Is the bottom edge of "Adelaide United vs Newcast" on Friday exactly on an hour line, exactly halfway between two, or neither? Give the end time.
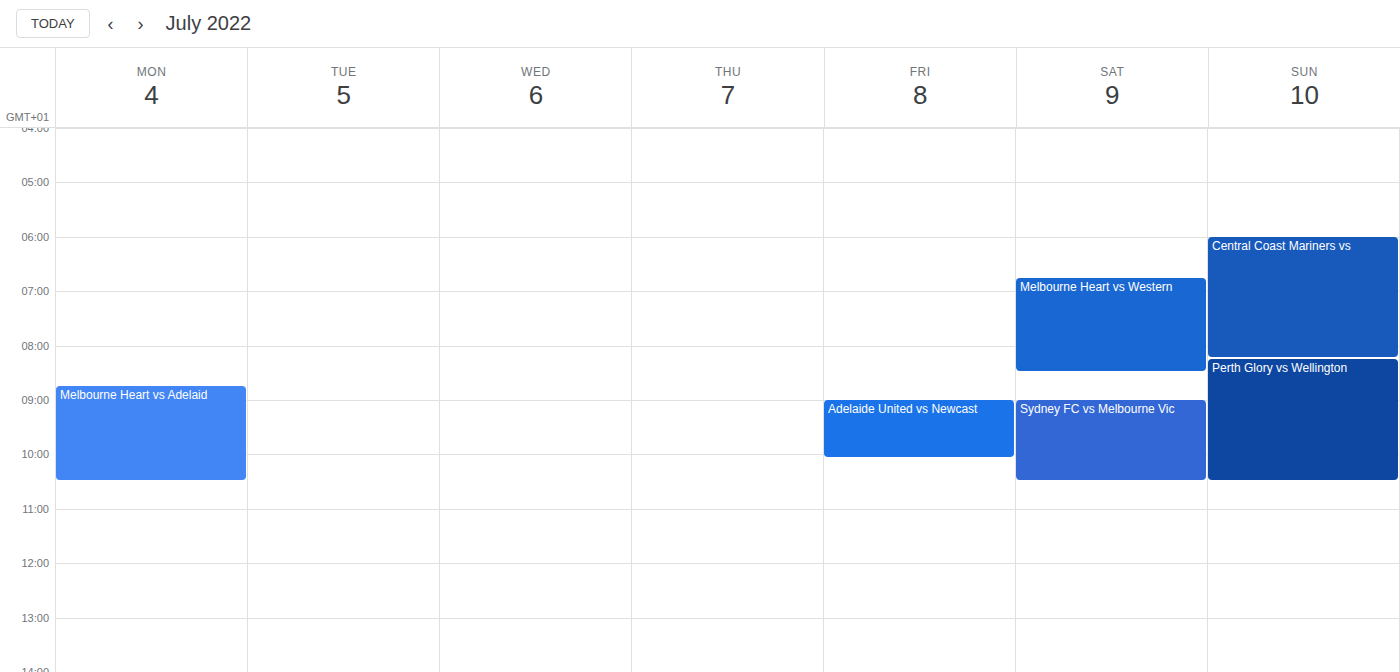
10:05 AM -- neither: 5 minutes below the 10 AM line and 55 minutes above the 11 AM line.